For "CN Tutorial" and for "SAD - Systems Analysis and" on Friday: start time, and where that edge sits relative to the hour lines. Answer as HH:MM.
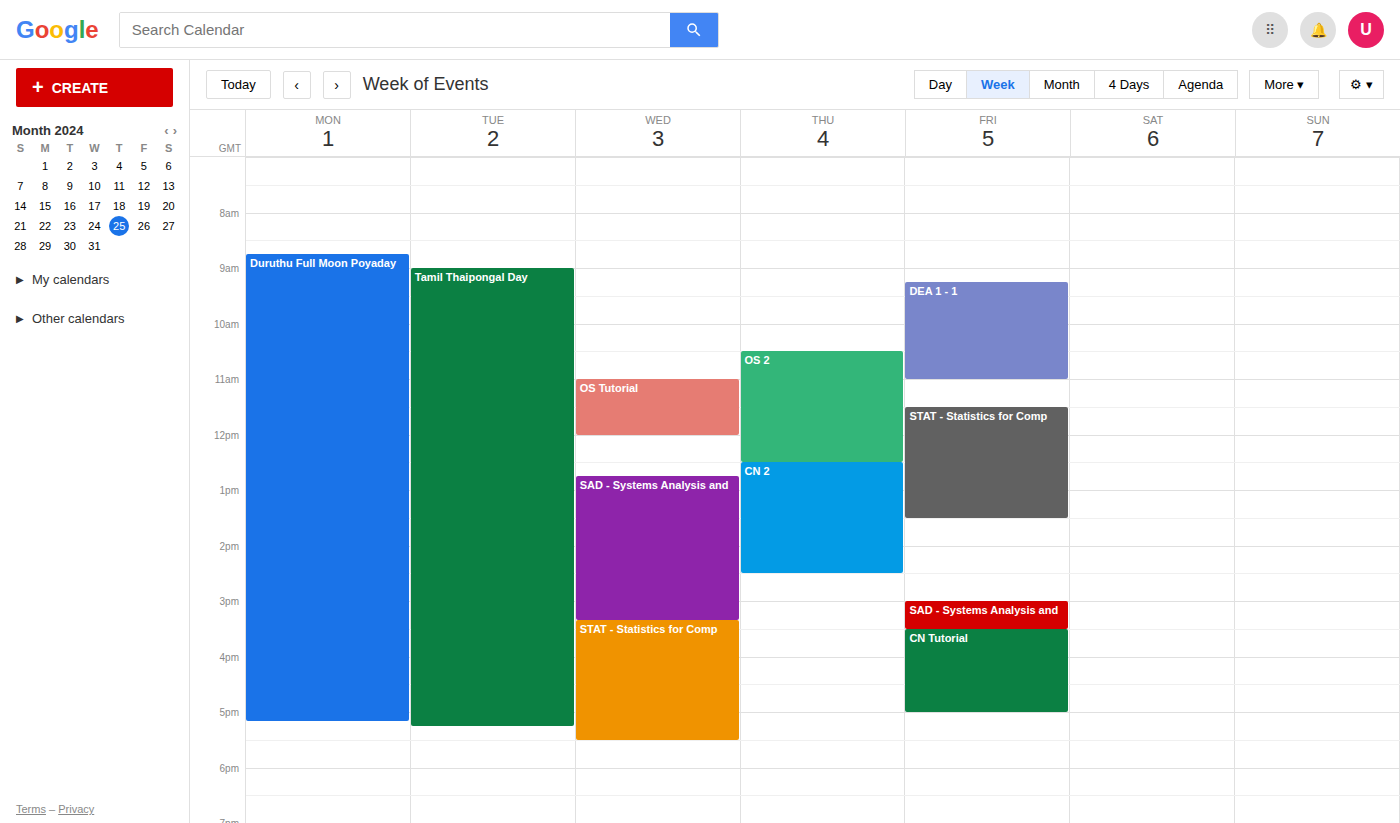
"CN Tutorial": 15:30, halfway between the 15:00 and 16:00 lines. "SAD - Systems Analysis and": 15:00, exactly on the 15:00 line.